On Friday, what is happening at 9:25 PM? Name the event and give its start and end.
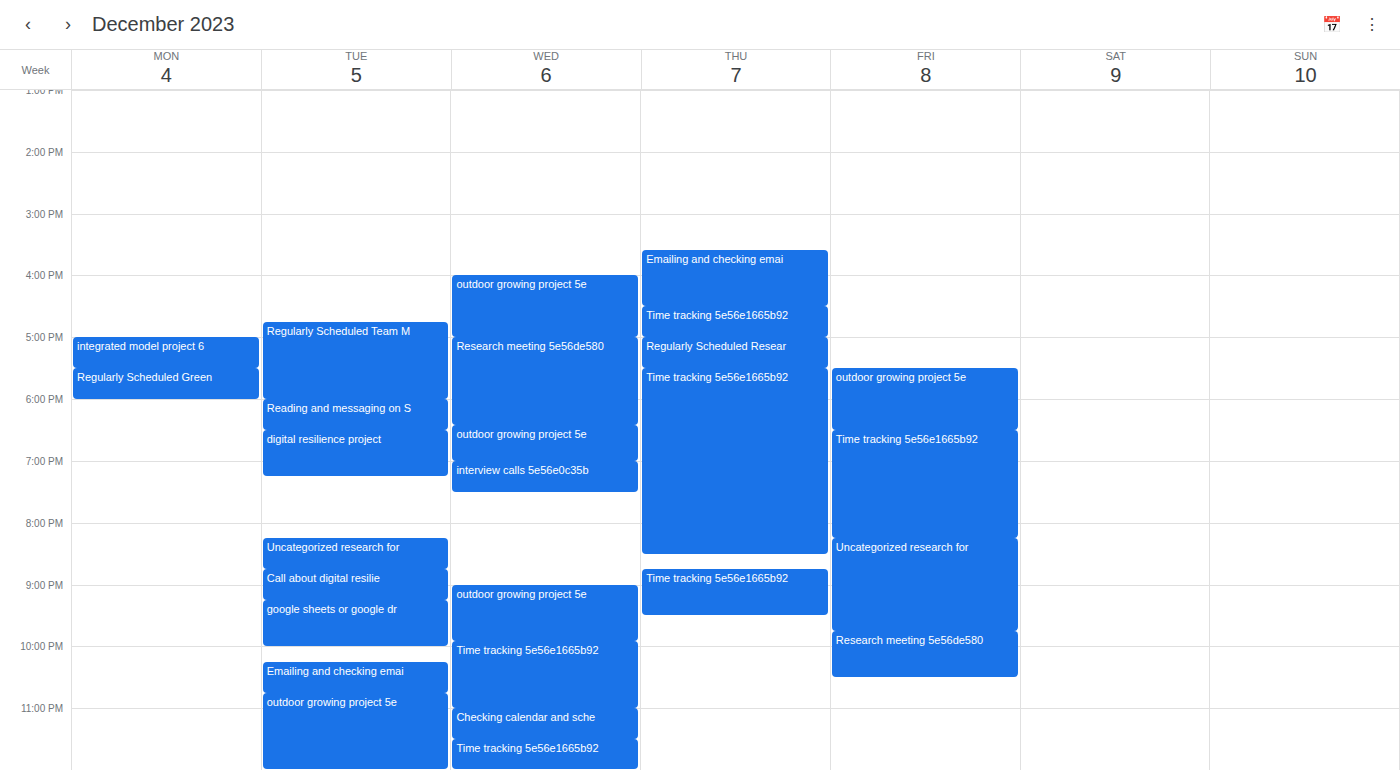
"Uncategorized research for", 8:15 PM to 9:45 PM